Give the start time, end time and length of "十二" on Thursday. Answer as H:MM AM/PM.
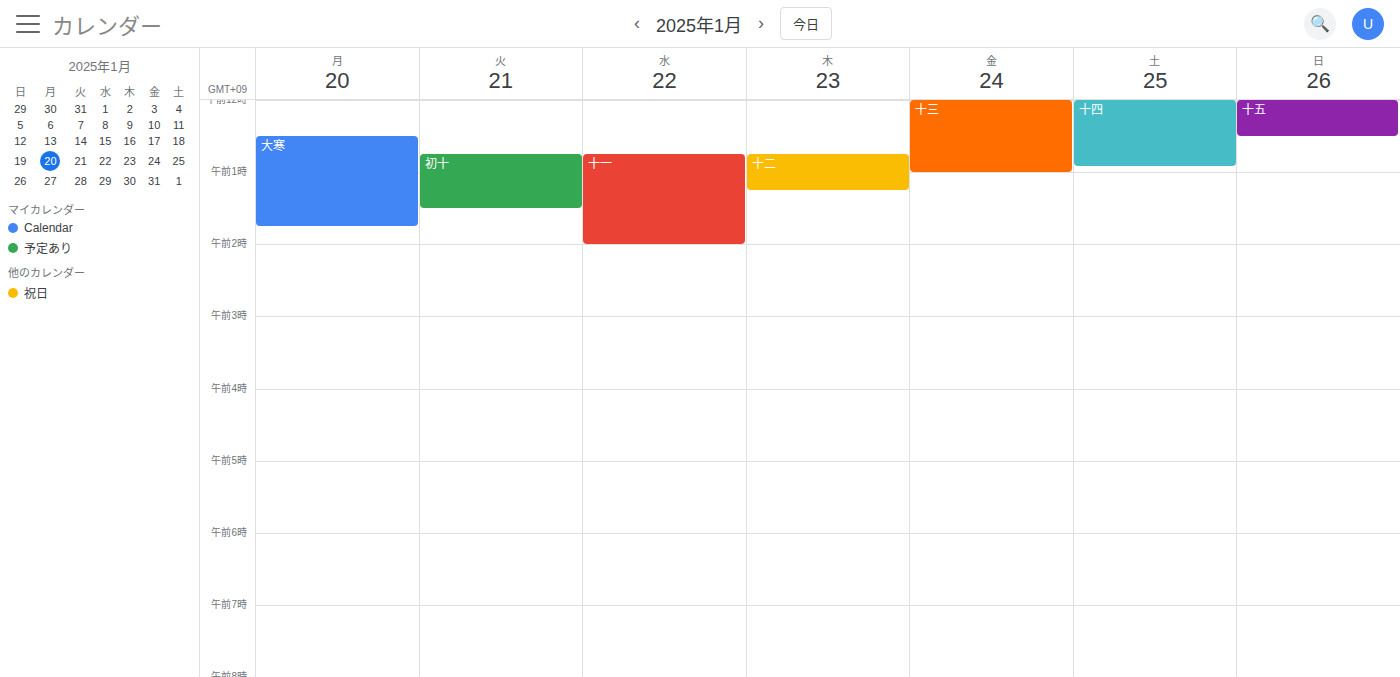
12:45 AM to 1:15 AM, 30 minutes